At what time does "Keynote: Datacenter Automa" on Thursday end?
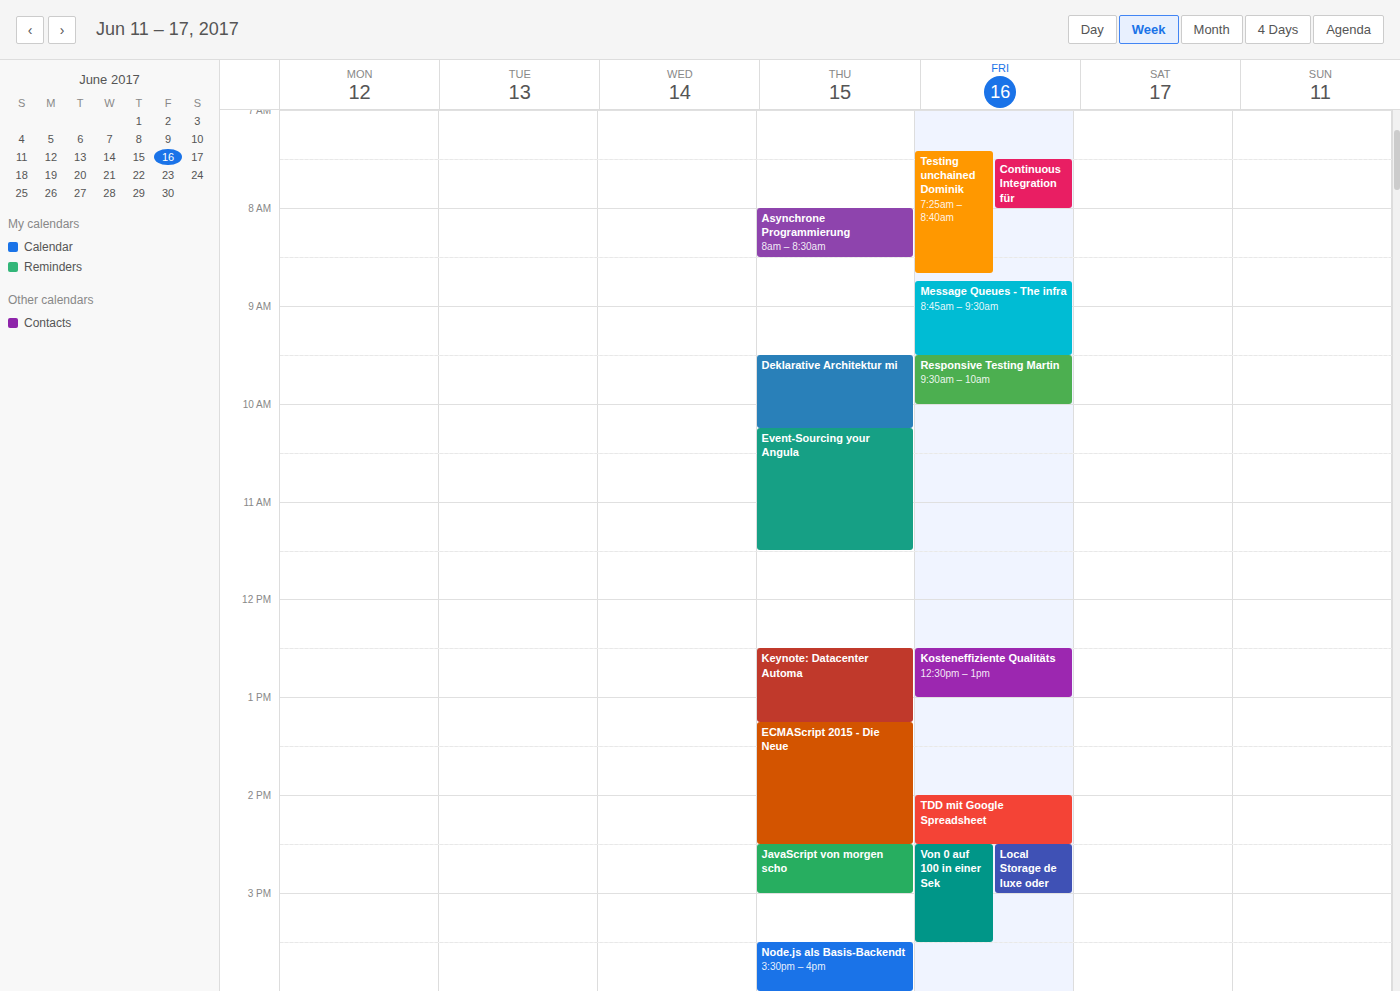
1:15 PM